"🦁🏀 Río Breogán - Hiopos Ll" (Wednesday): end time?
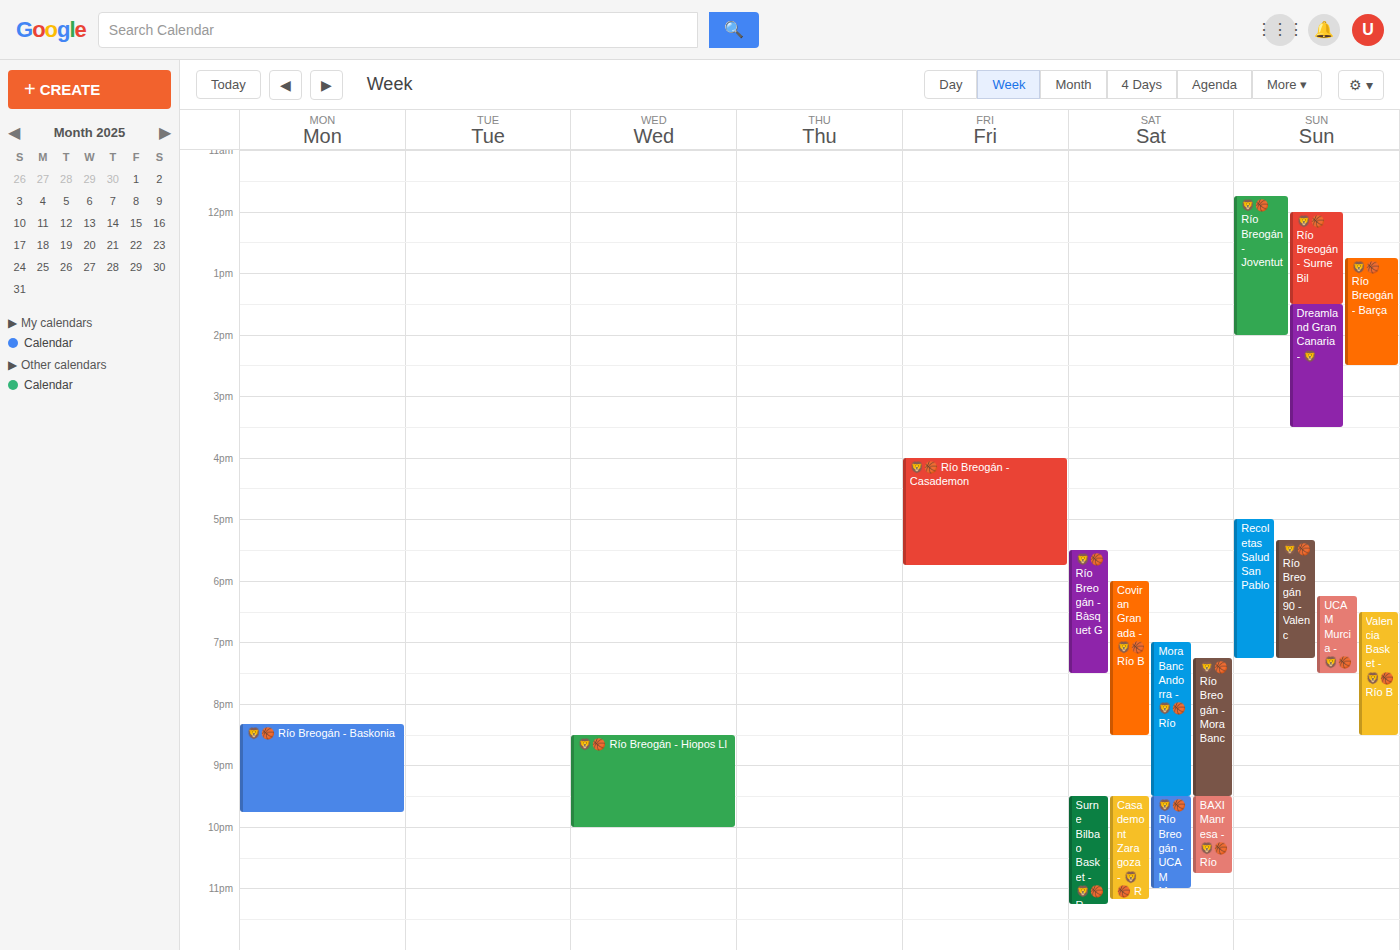
10:00 PM